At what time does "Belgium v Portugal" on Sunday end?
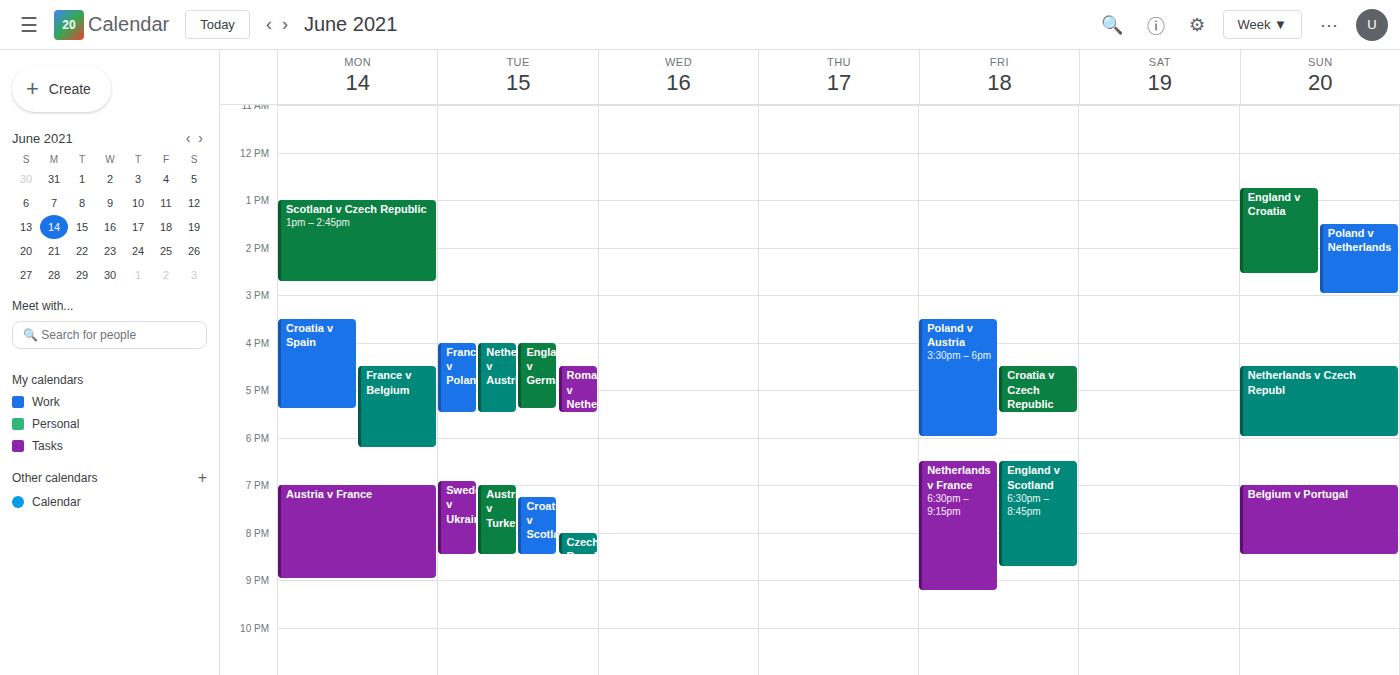
8:30 PM